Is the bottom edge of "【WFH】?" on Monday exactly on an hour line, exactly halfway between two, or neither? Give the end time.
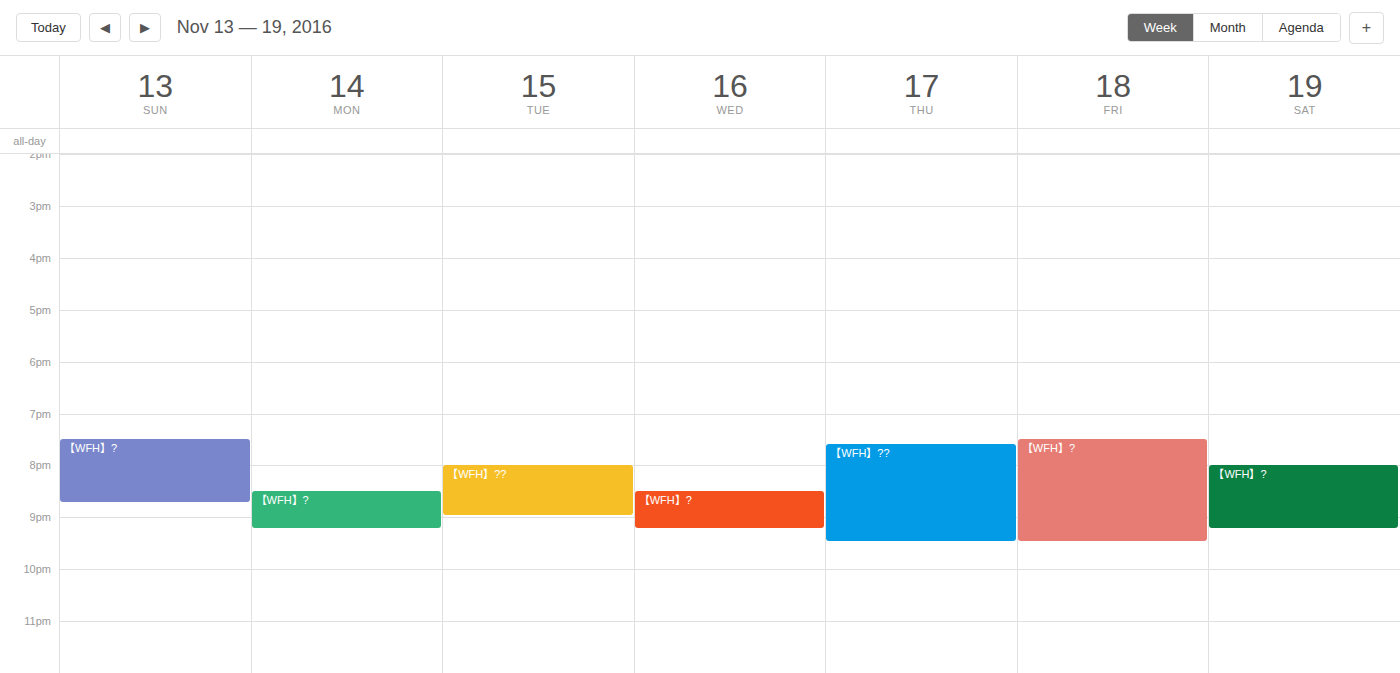
9:15 PM -- neither: a quarter of the way from the 9 PM line to the 10 PM line.